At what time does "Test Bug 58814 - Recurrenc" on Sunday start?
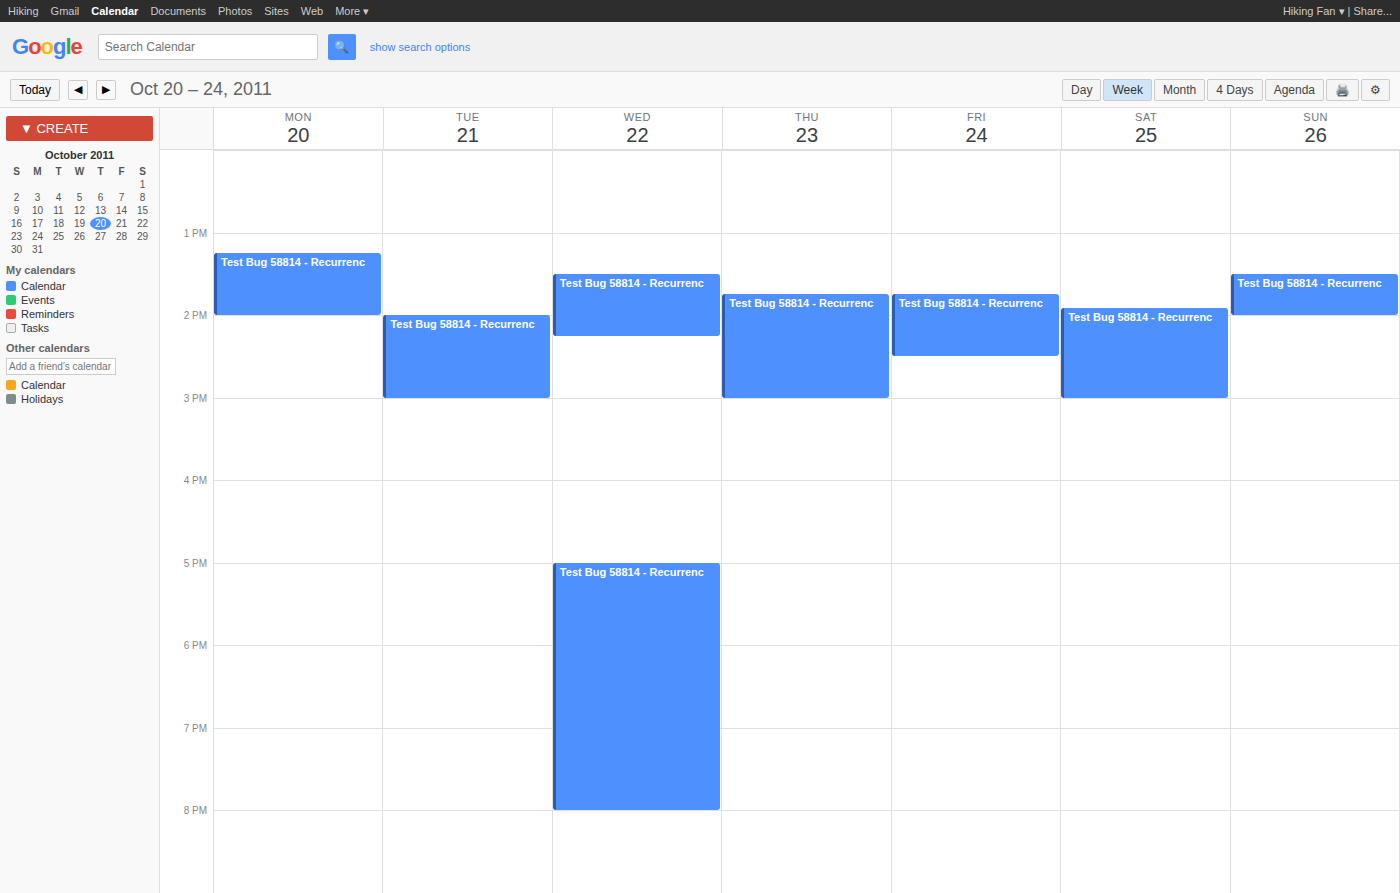
13:30